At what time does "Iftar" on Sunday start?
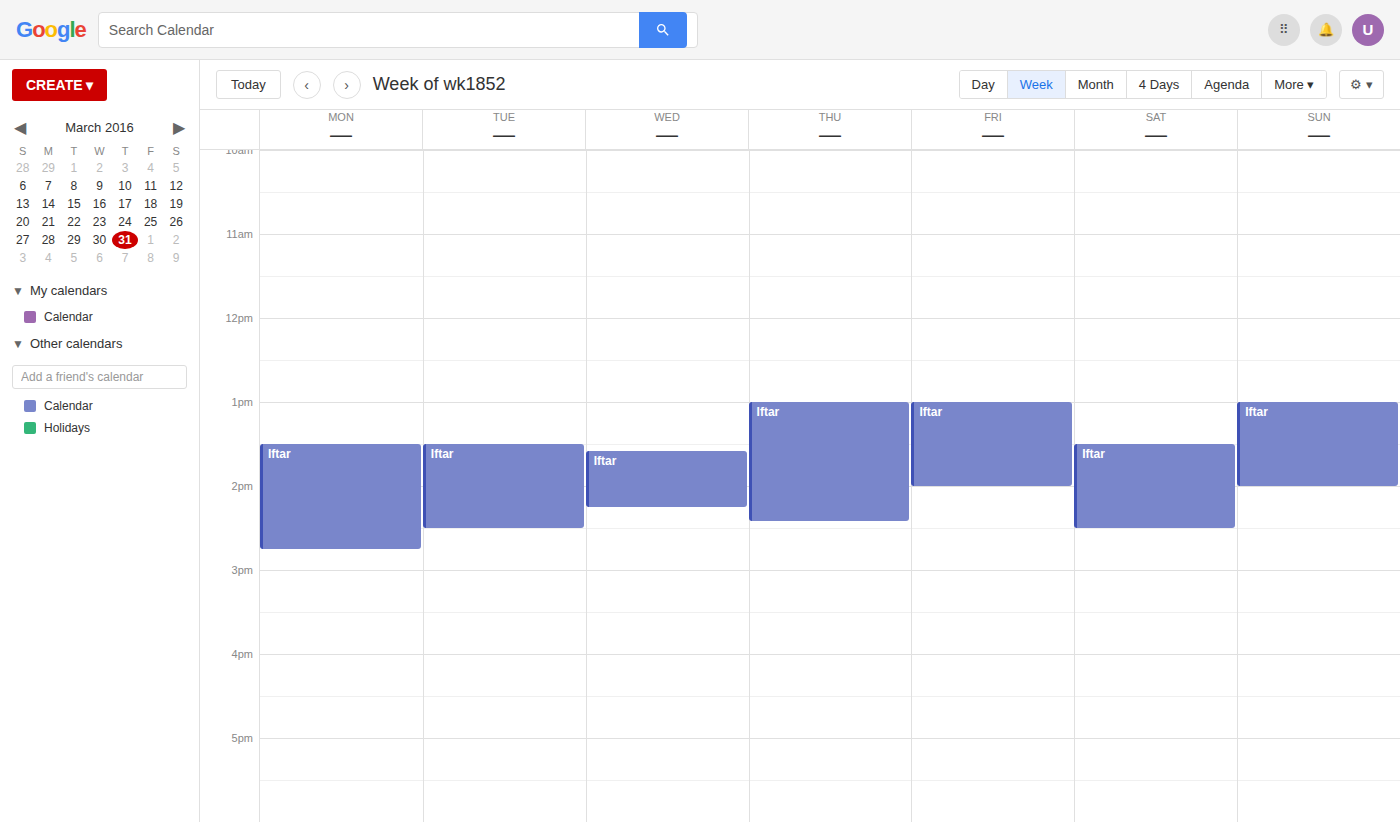
1:00 PM